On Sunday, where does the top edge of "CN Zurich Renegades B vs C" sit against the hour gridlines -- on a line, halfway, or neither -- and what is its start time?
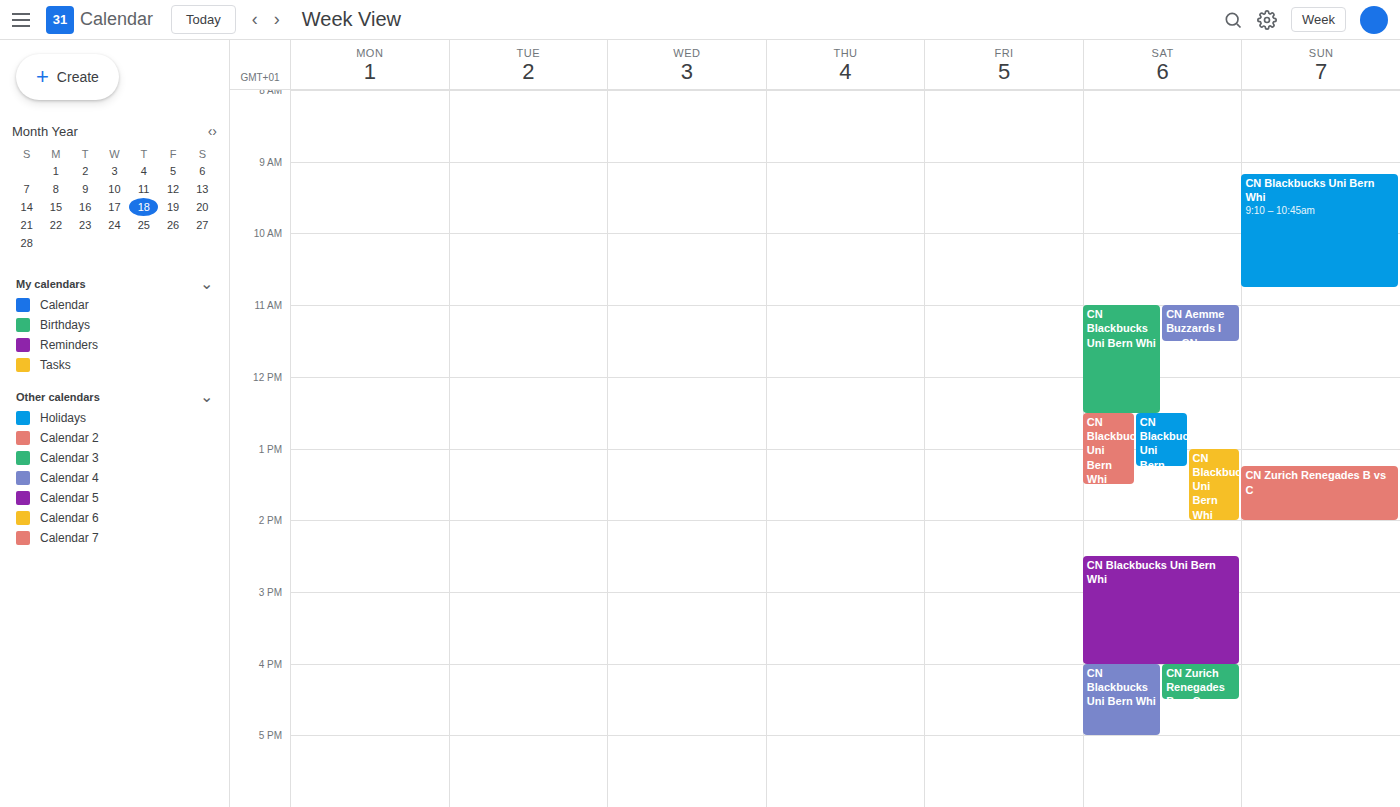
13:15 -- neither: a quarter of the way from the 13:00 line to the 14:00 line.